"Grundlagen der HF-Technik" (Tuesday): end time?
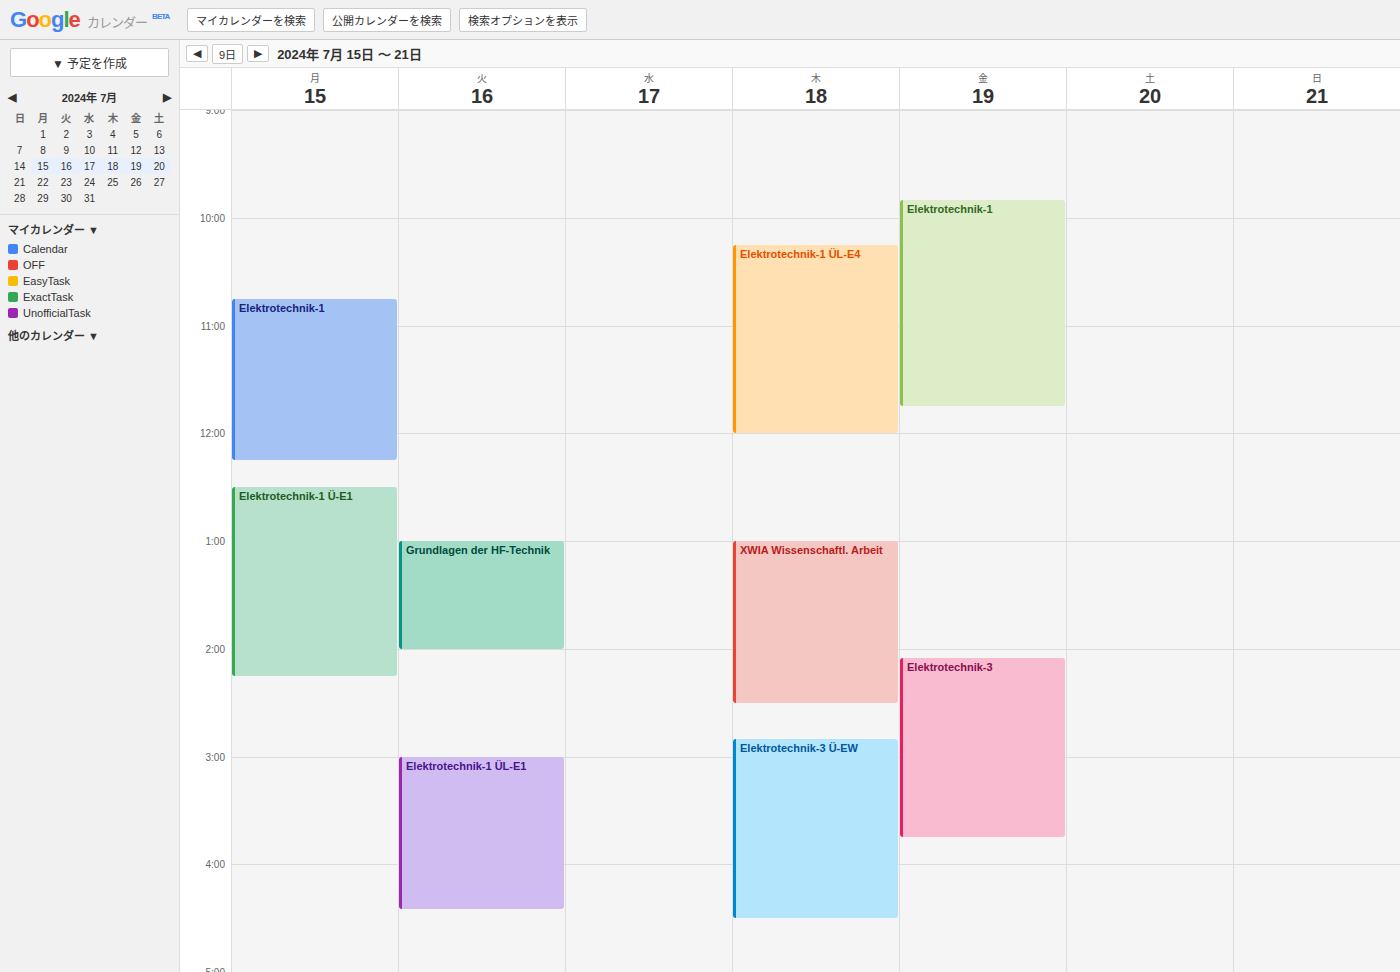
2:00 PM